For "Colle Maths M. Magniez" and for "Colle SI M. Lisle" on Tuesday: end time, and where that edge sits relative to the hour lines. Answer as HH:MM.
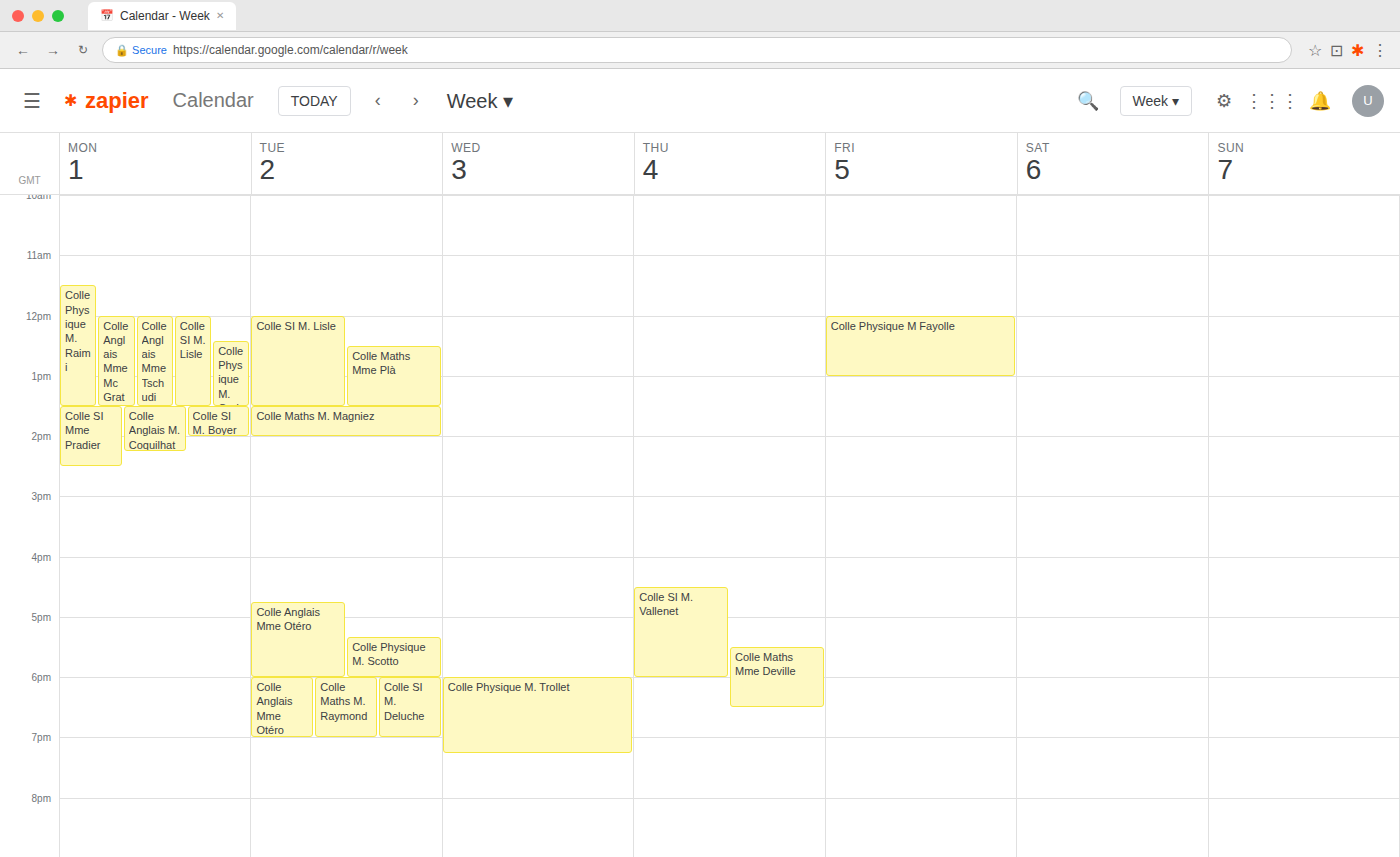
"Colle Maths M. Magniez": 14:00, exactly on the 14:00 line. "Colle SI M. Lisle": 13:30, halfway between the 13:00 and 14:00 lines.